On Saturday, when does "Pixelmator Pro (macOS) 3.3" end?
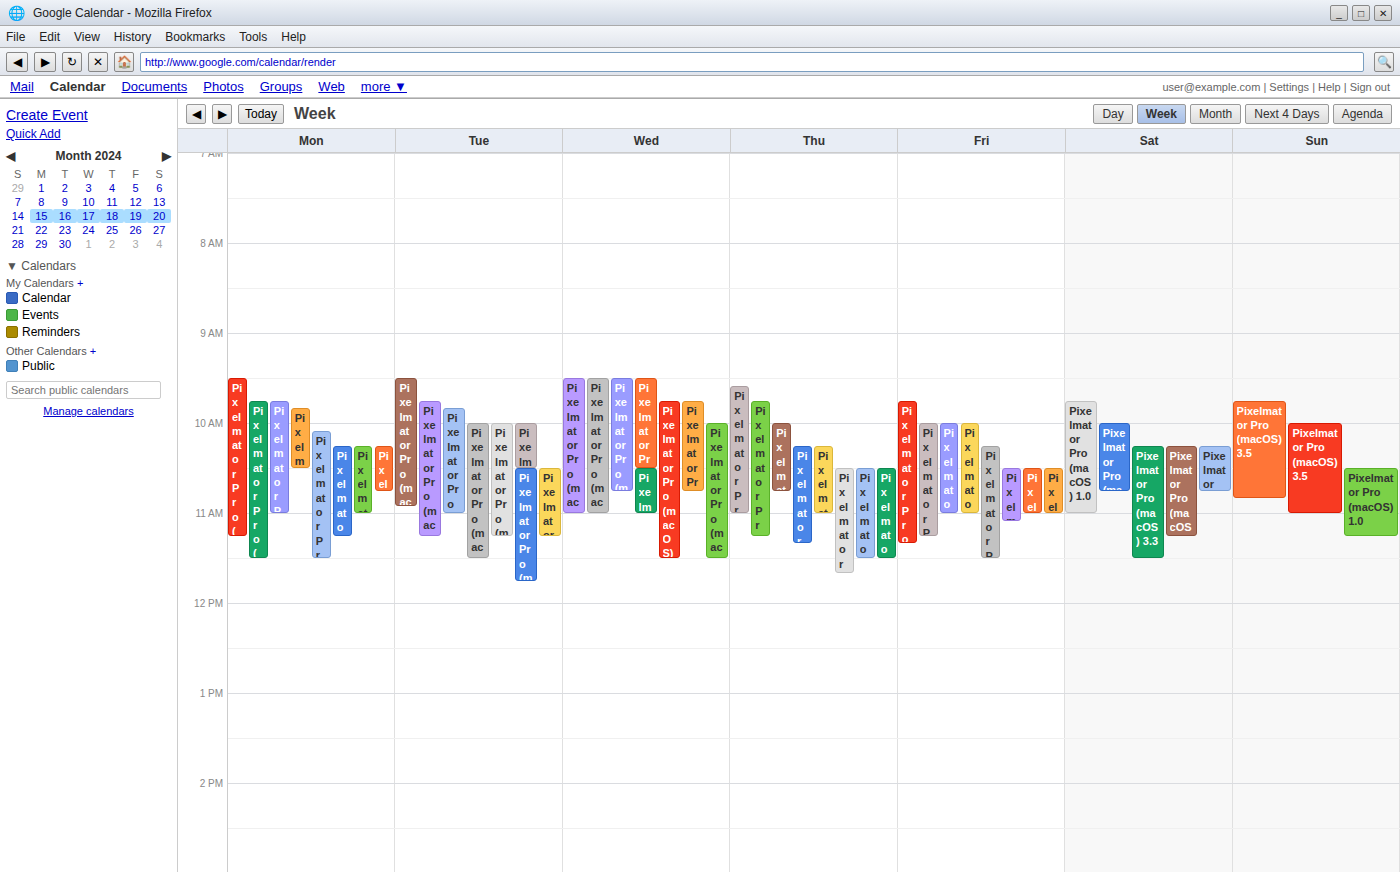
11:30 AM